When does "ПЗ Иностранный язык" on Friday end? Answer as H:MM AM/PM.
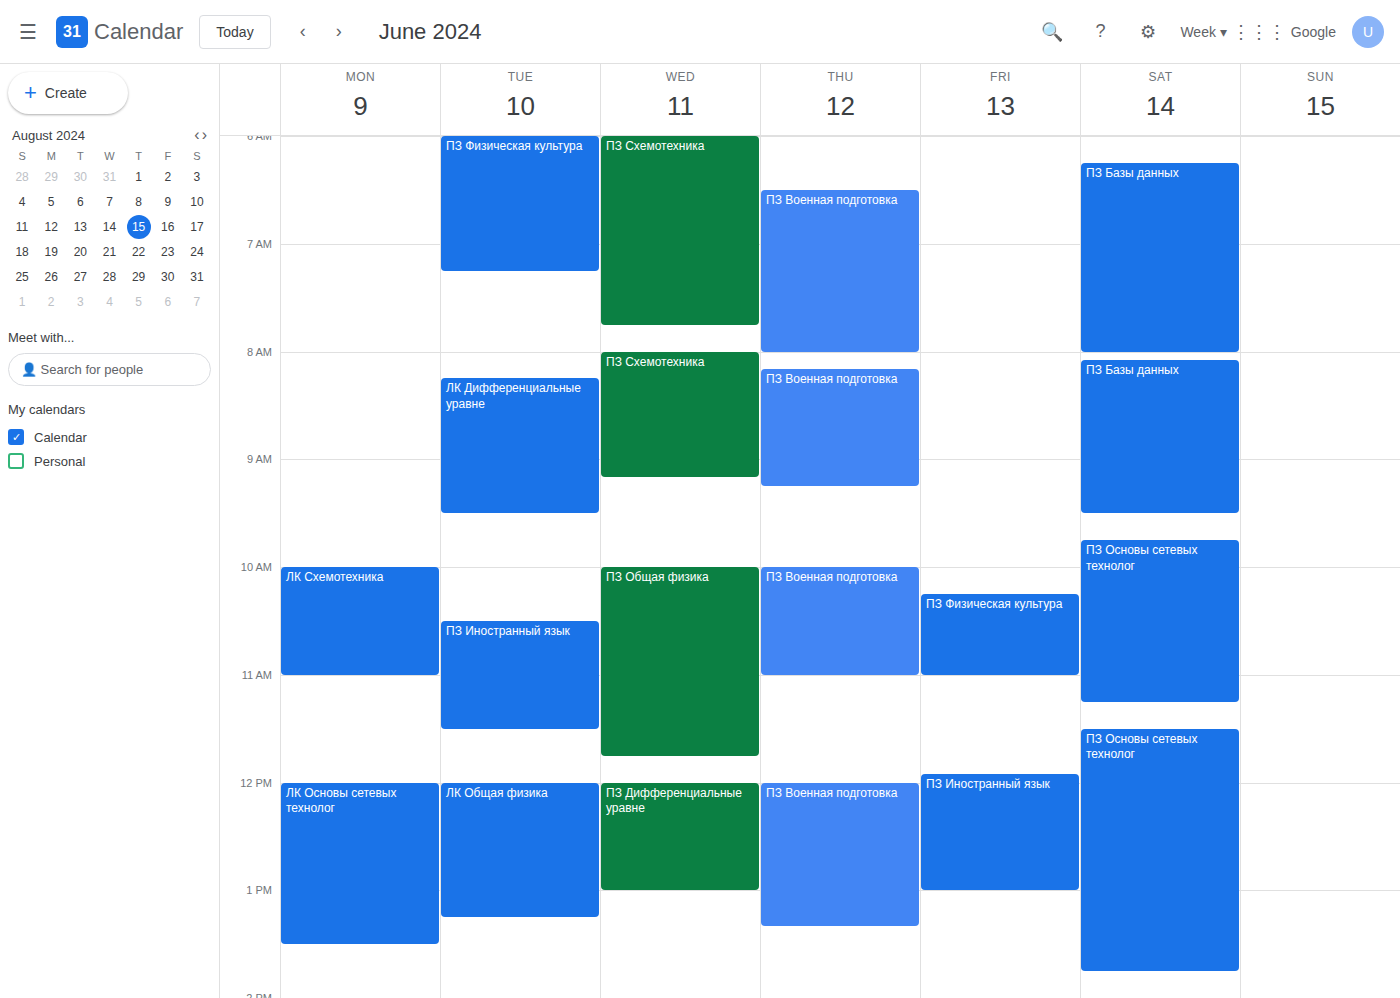
1:00 PM